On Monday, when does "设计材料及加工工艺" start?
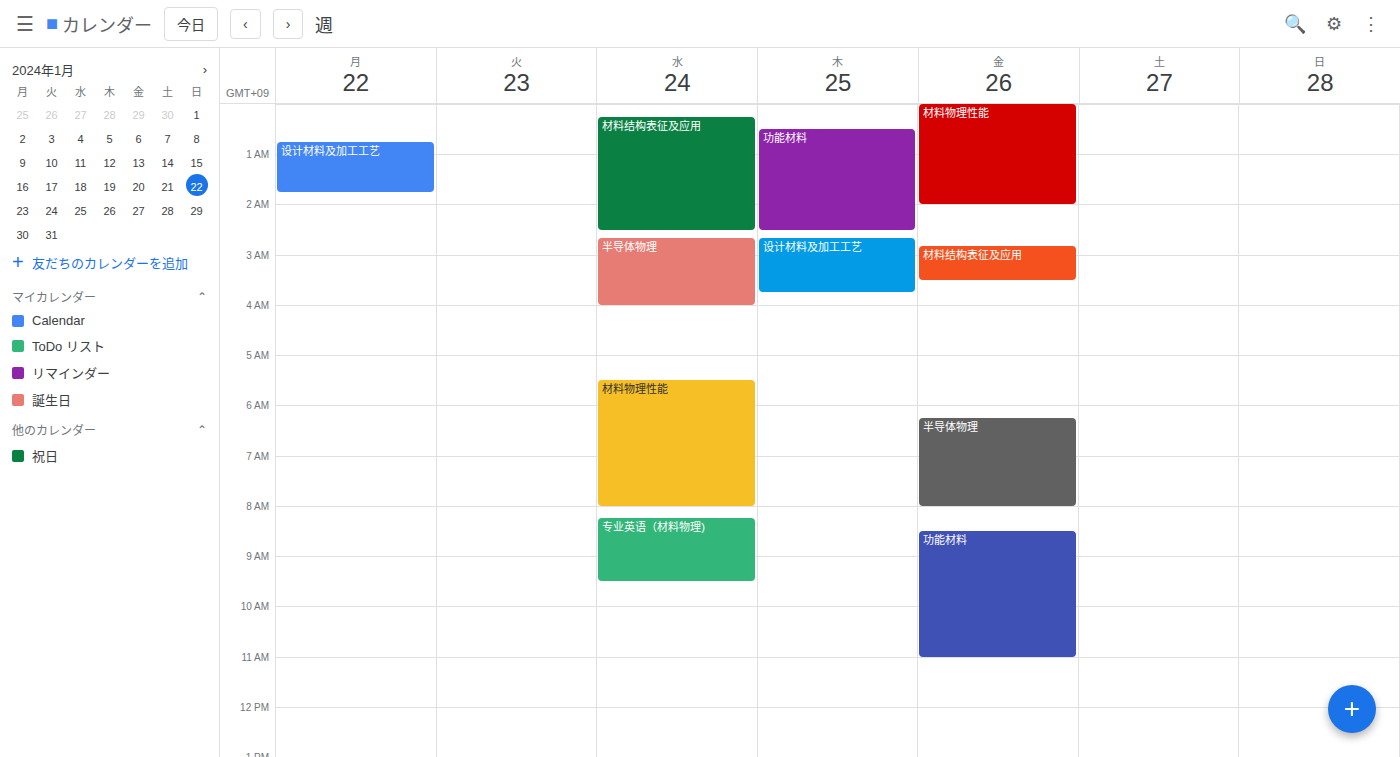
12:45 AM